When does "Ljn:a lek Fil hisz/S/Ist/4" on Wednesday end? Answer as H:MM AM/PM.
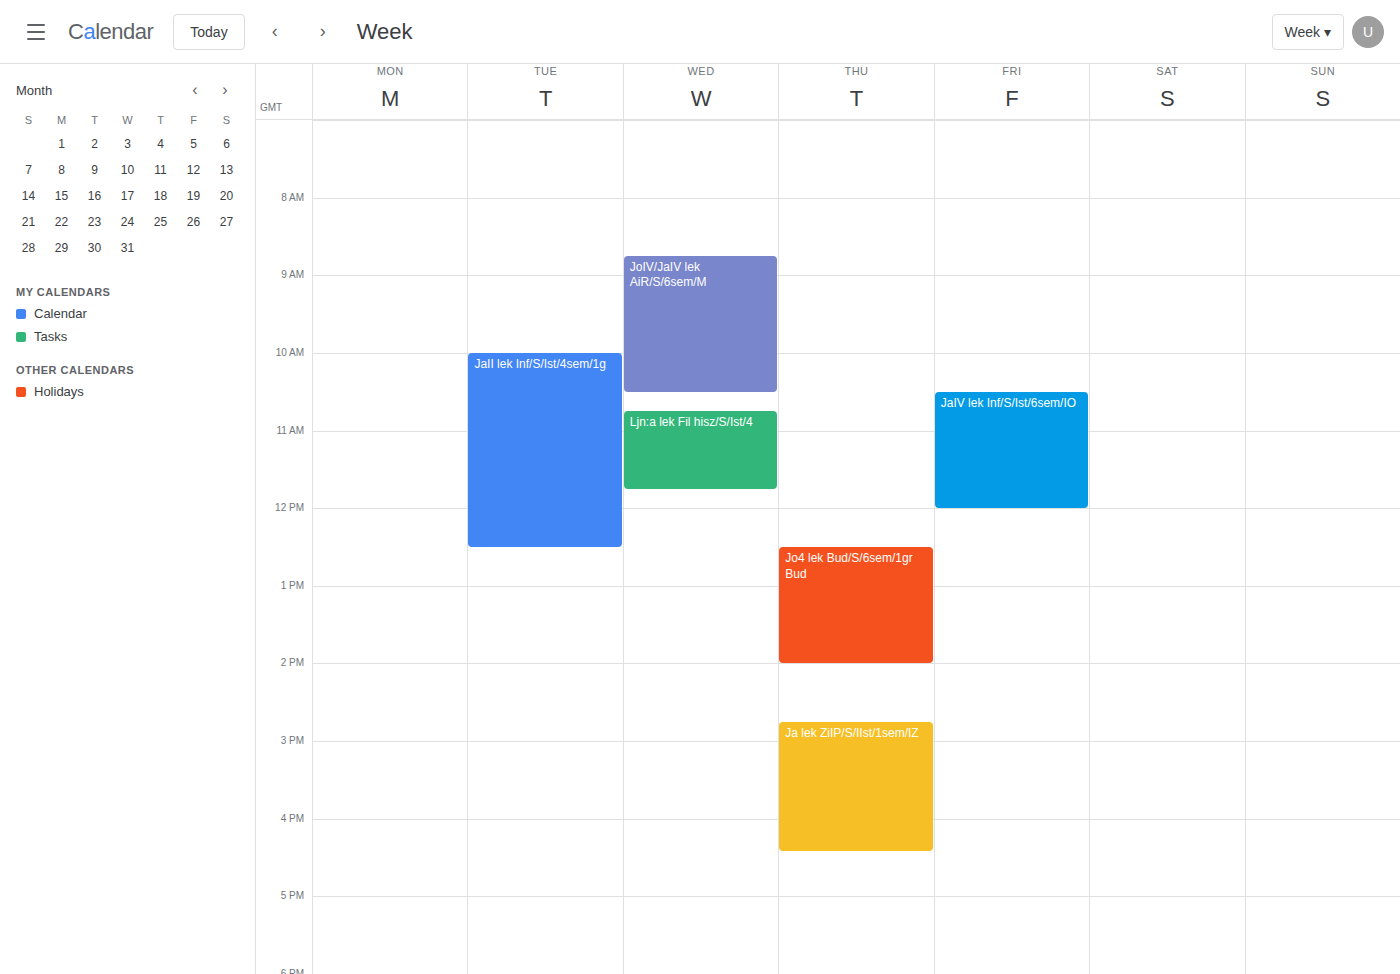
11:45 AM